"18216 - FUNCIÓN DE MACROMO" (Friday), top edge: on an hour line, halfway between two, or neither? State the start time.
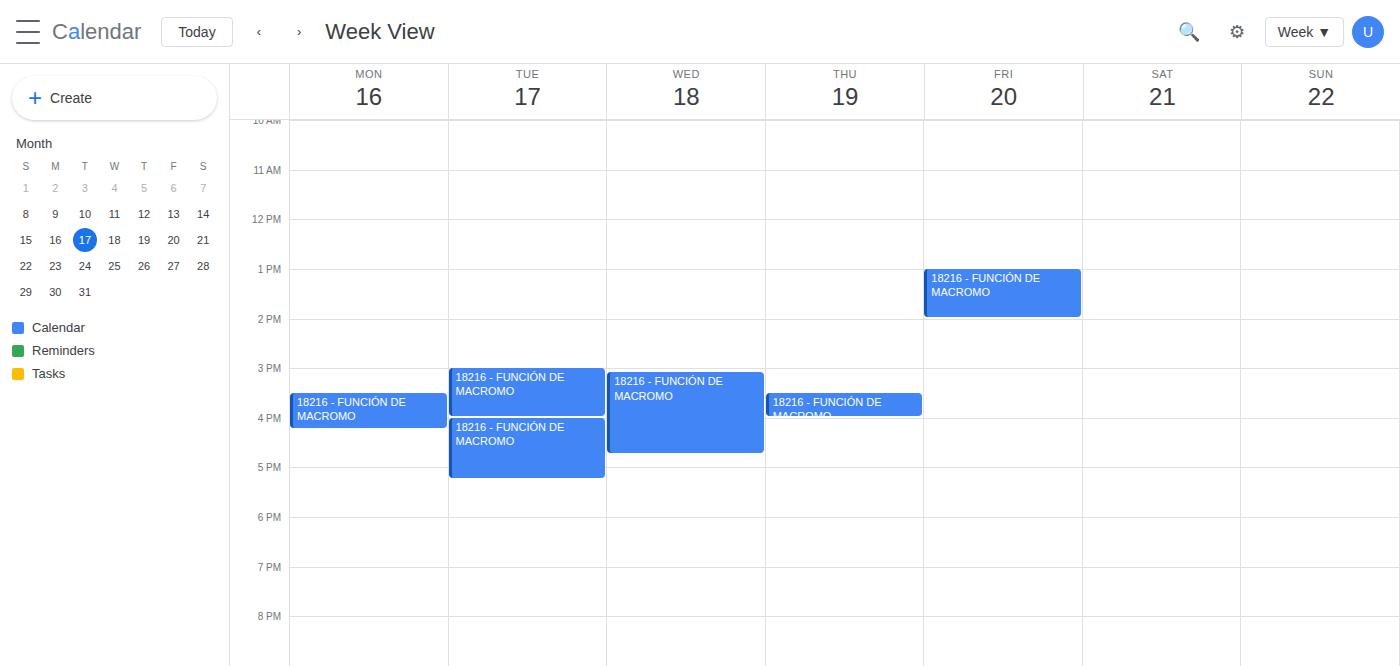
1:00 PM -- exactly on the 1 PM line.